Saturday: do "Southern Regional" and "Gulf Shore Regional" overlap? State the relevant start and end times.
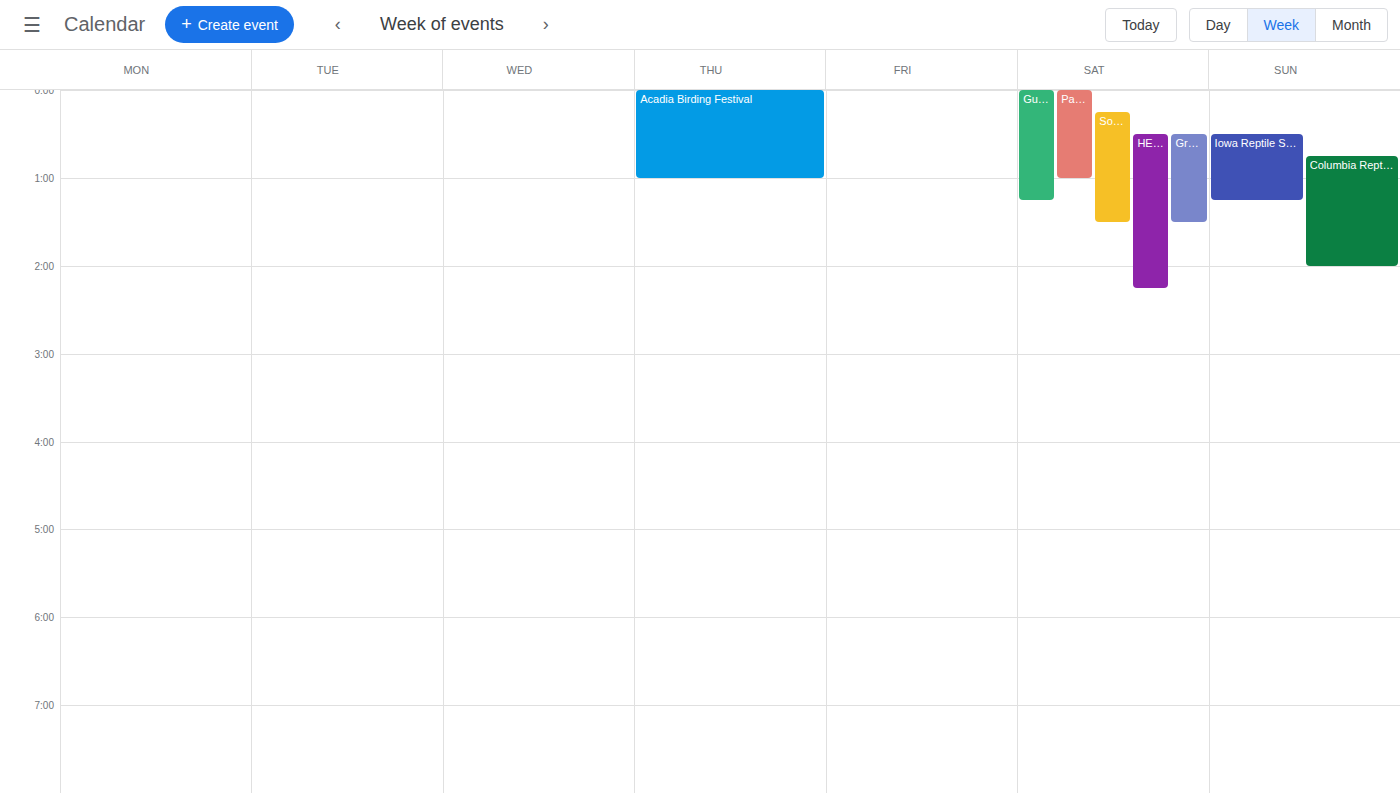
"Southern Regional" starts at 12:15 AM, before "Gulf Shore Regional" ends at 1:15 AM -- they overlap.